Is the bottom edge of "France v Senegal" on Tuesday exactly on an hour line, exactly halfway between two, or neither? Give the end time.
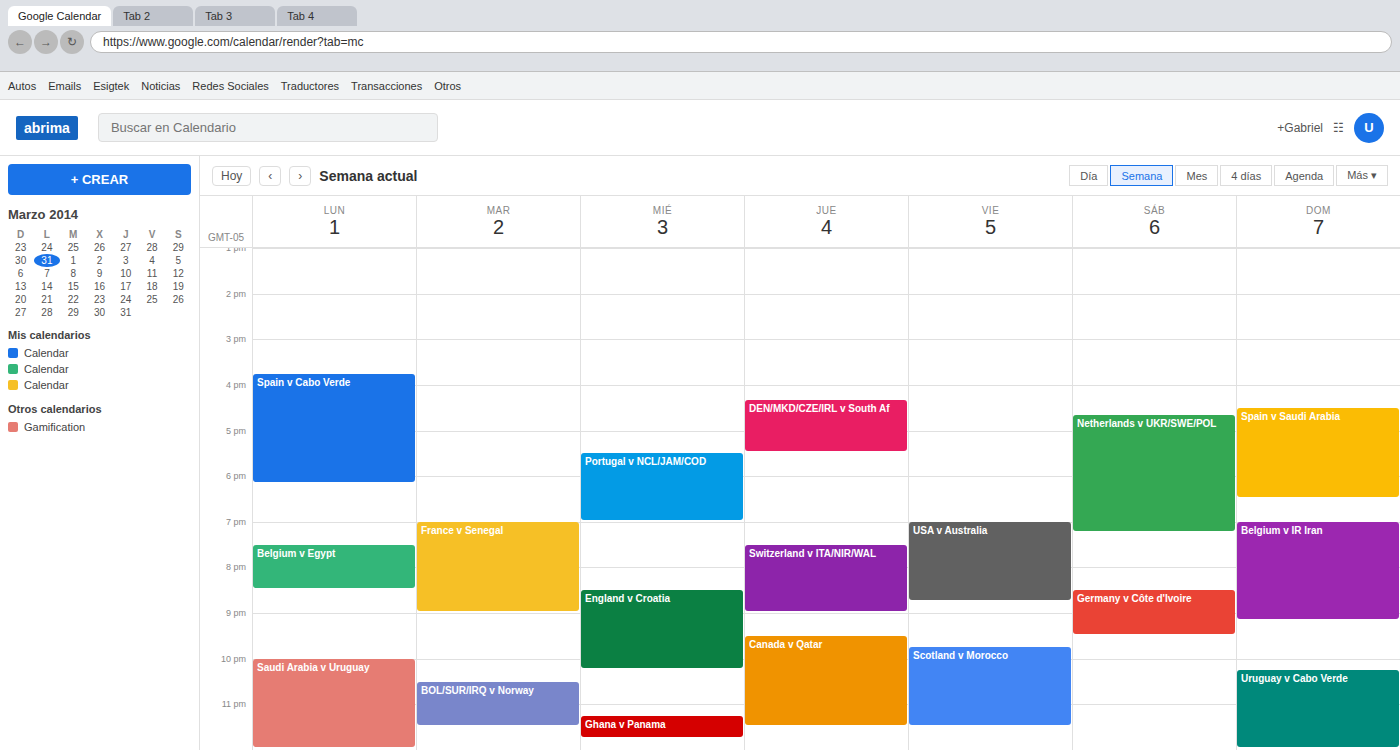
9:00 PM -- exactly on the 9 PM line.